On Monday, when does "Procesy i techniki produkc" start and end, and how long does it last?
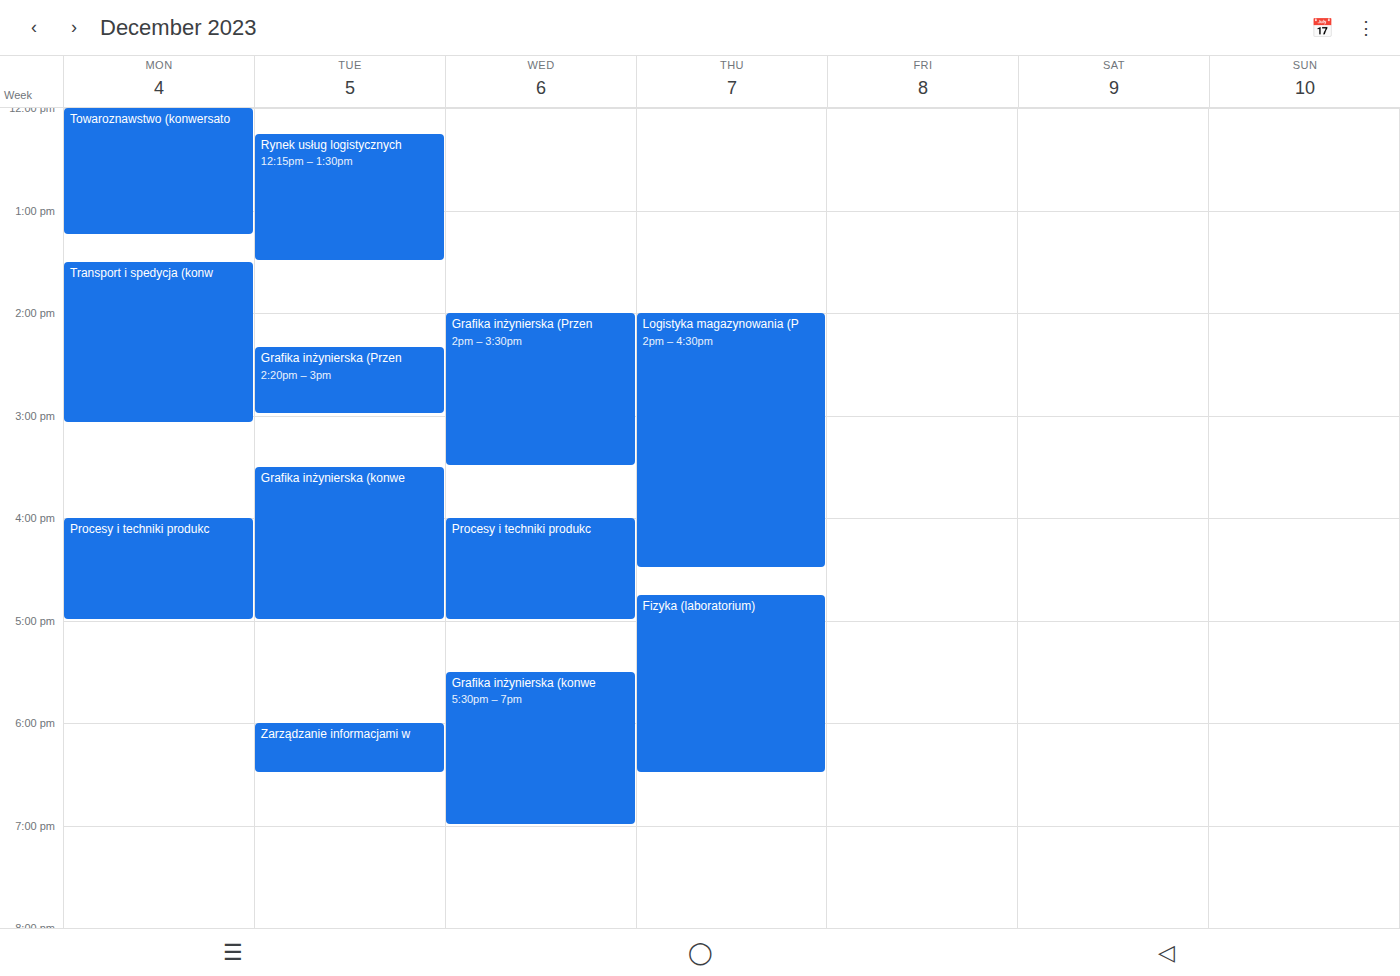
4:00 PM to 5:00 PM, 1 hour